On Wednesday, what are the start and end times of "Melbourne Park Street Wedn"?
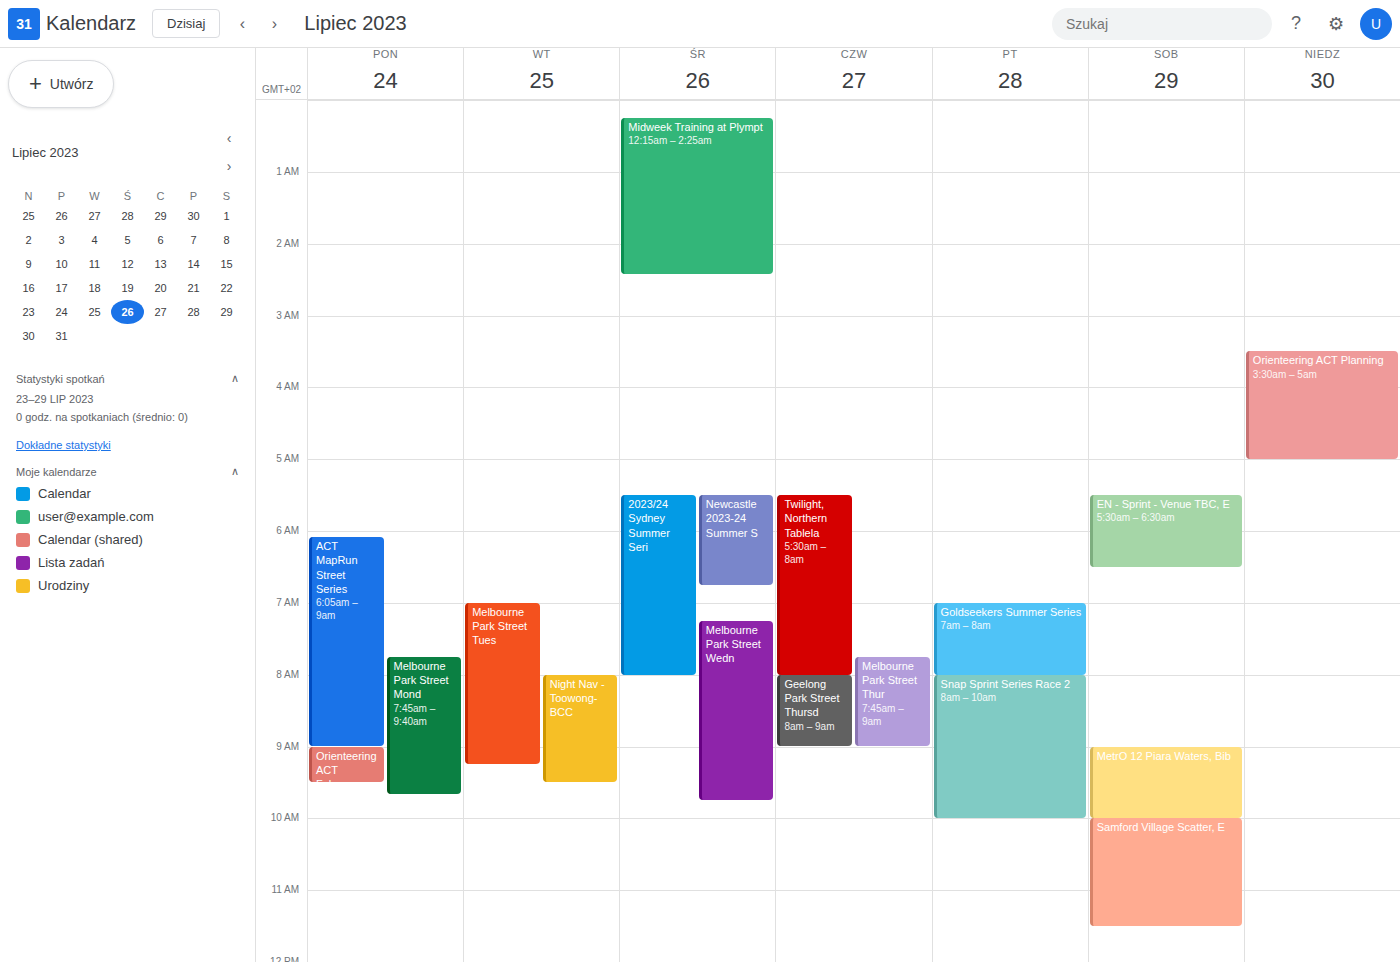
07:15 to 09:45